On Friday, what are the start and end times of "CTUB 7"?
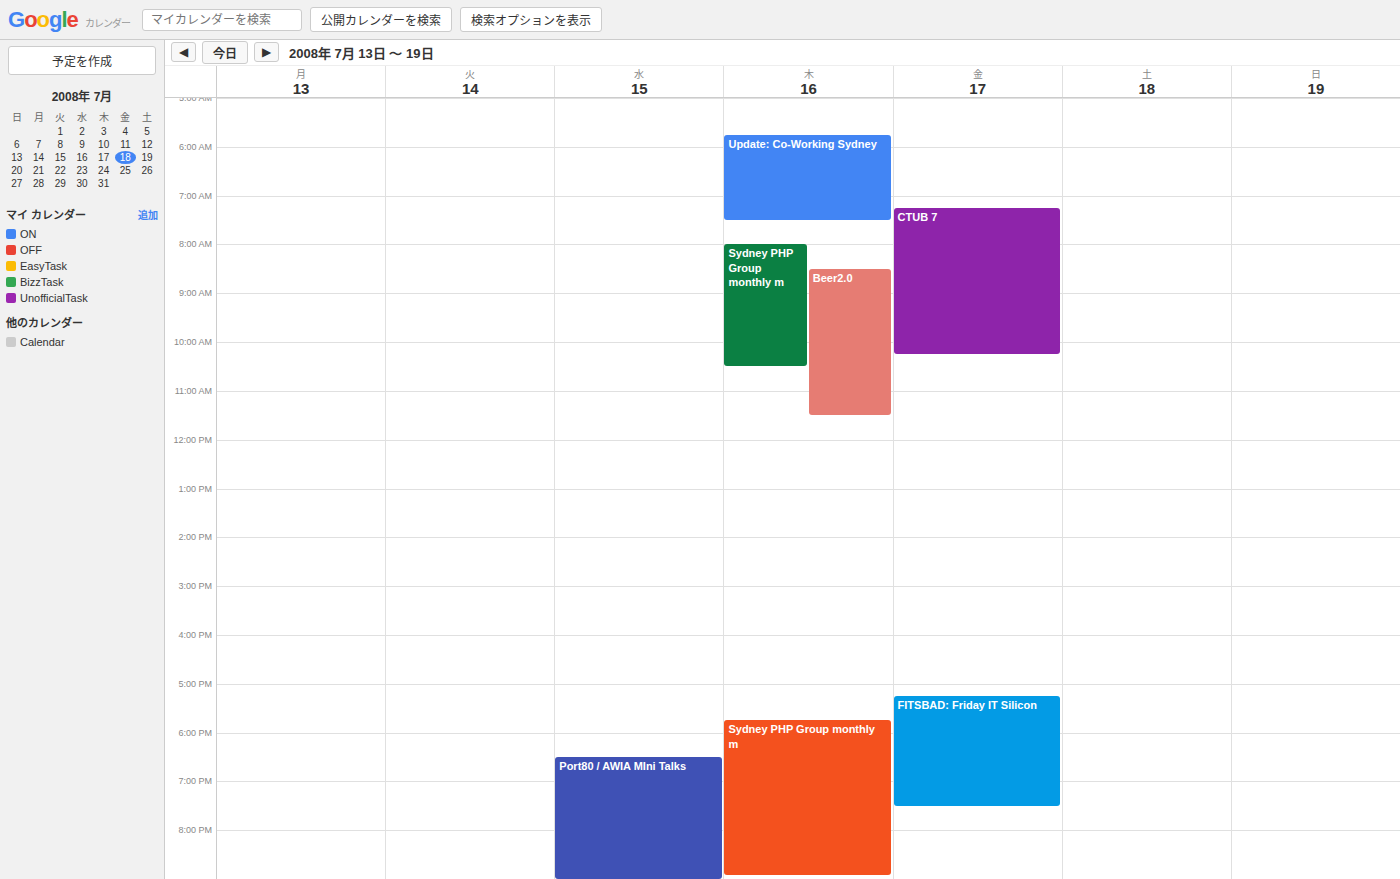
7:15 AM to 10:15 AM